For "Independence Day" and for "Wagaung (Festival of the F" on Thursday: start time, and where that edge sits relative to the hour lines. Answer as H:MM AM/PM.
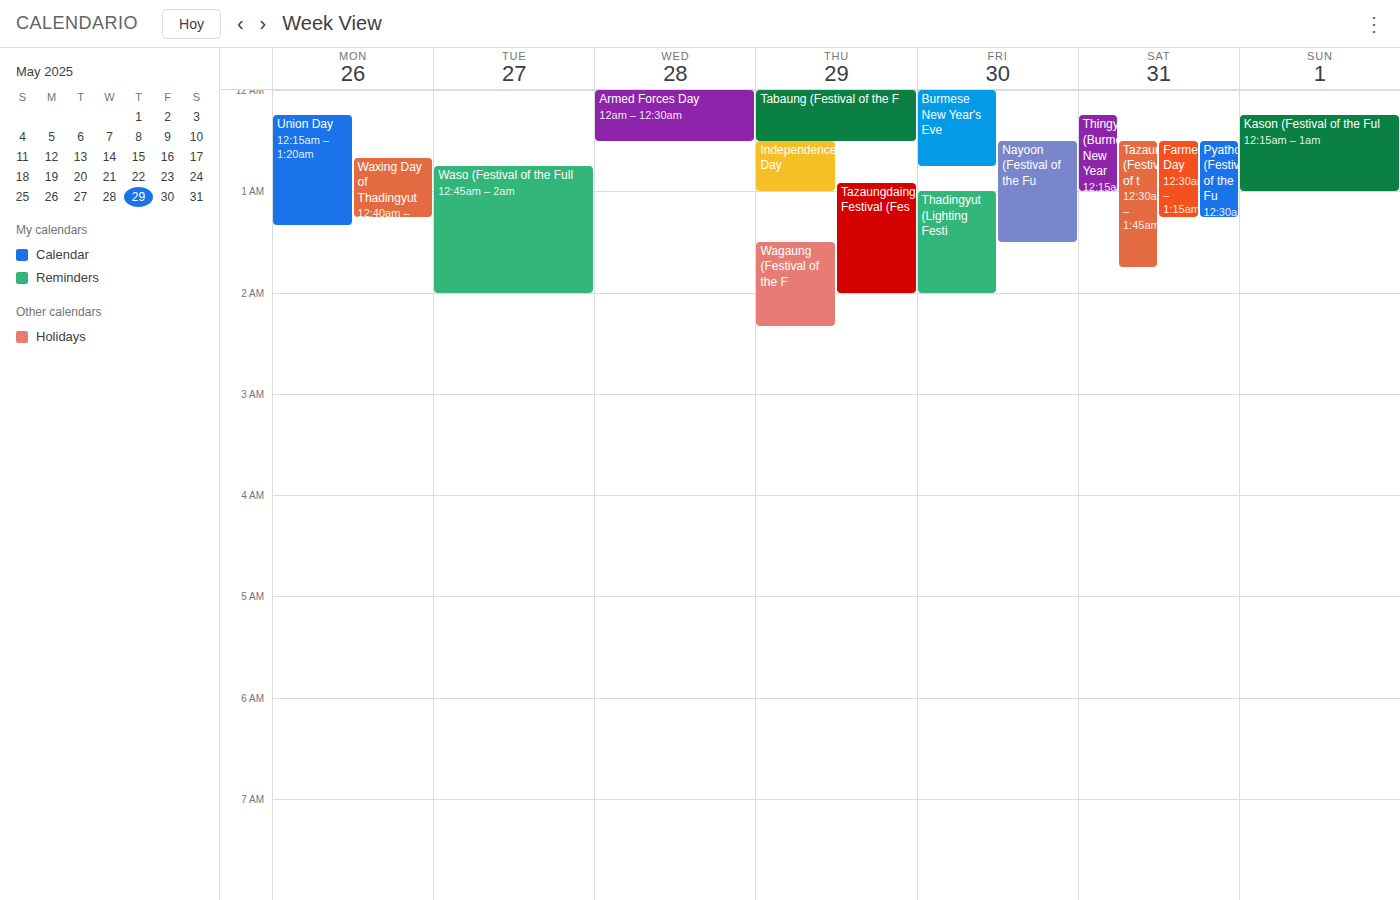
"Independence Day": 12:30 AM, halfway between the 12 AM and 1 AM lines. "Wagaung (Festival of the F": 1:30 AM, halfway between the 1 AM and 2 AM lines.